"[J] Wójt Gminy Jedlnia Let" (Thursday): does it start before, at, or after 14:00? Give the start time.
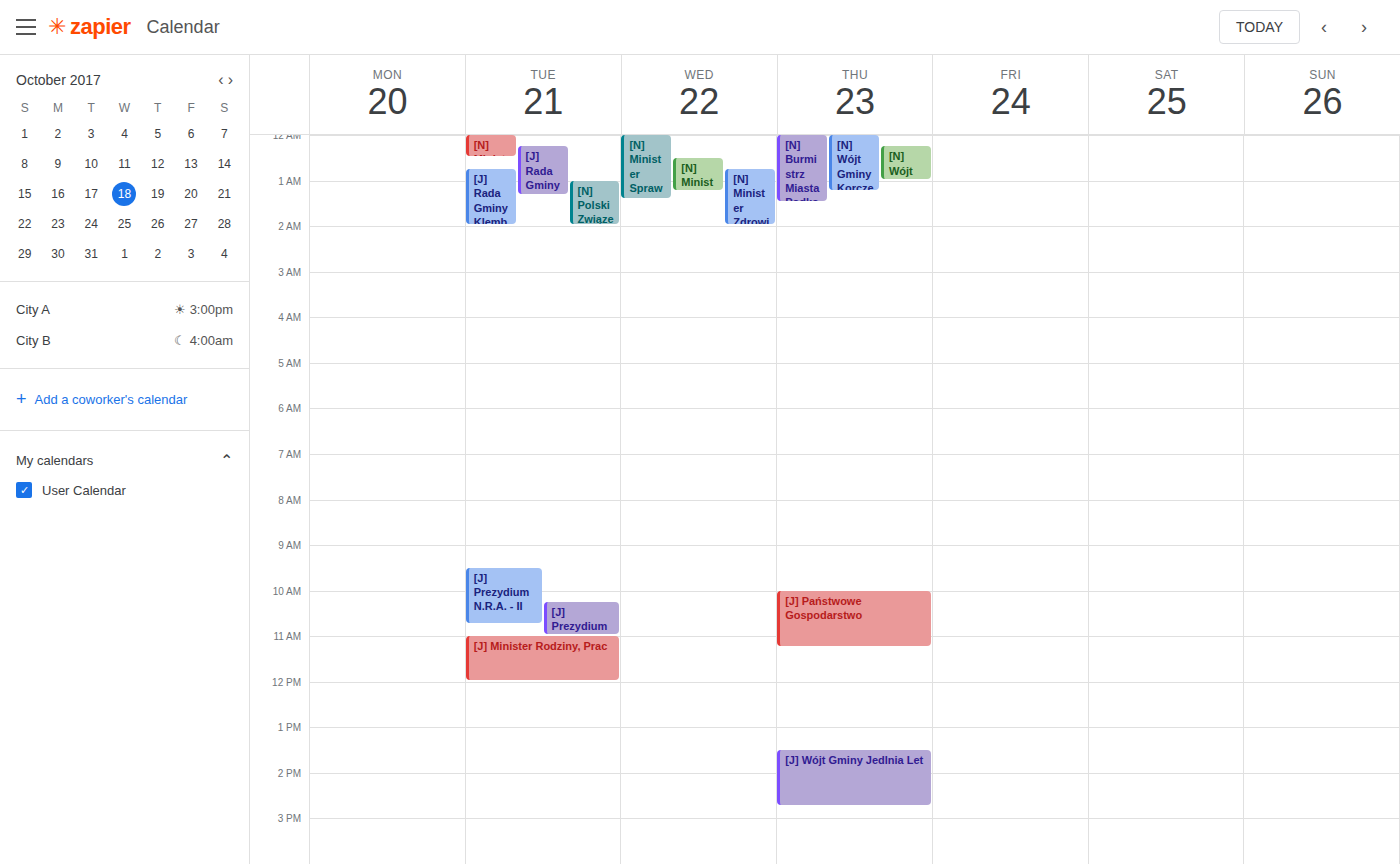
13:30 -- before 14:00, 30 minutes above the 14:00 line.